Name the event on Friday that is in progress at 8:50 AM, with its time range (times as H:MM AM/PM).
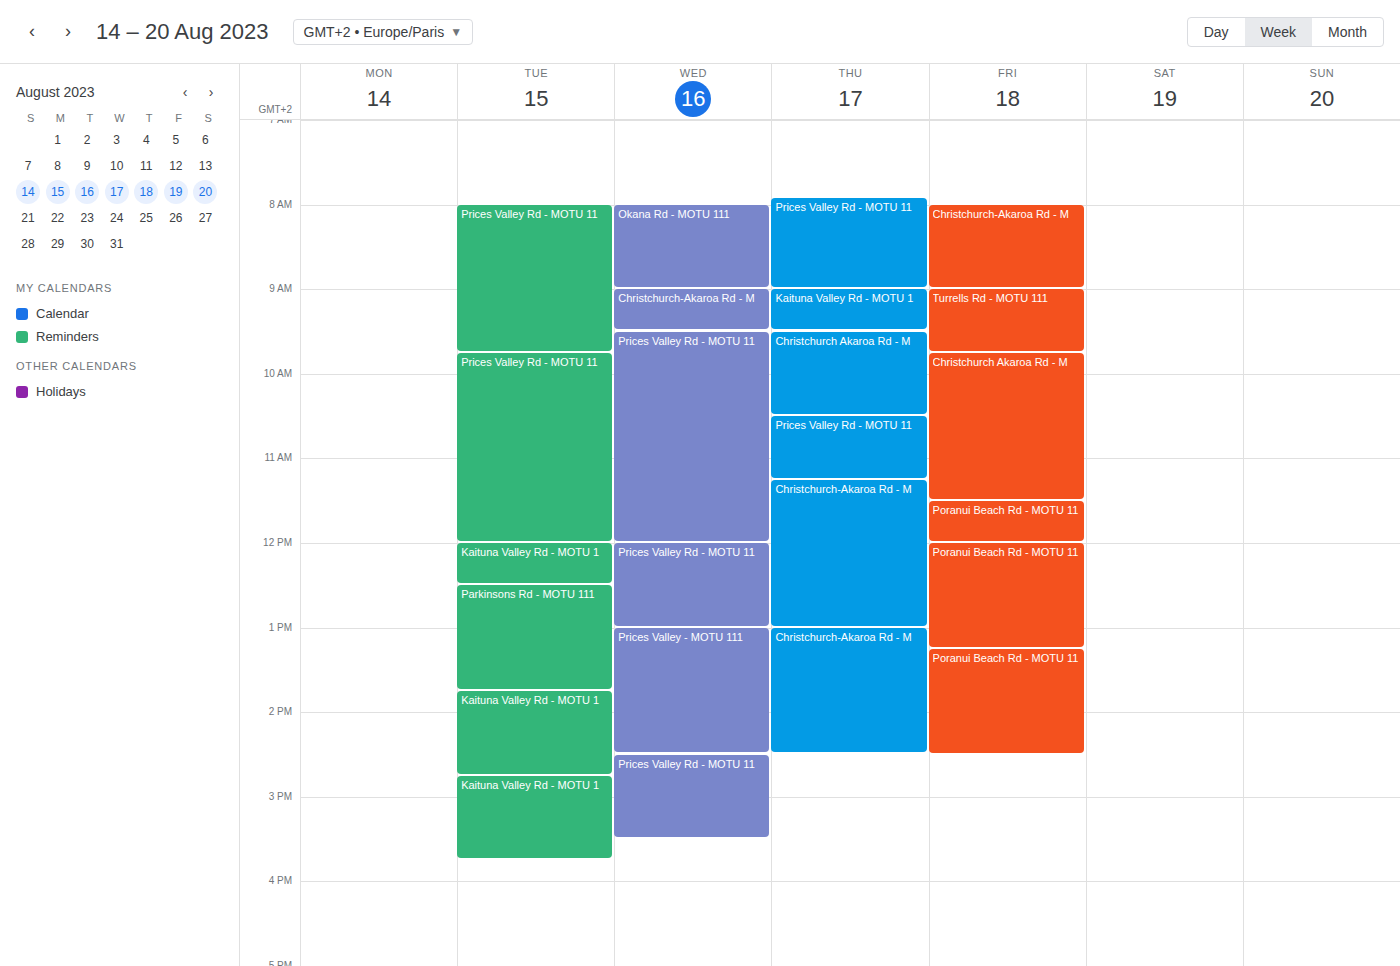
"Christchurch-Akaroa Rd - M", 8:00 AM to 9:00 AM